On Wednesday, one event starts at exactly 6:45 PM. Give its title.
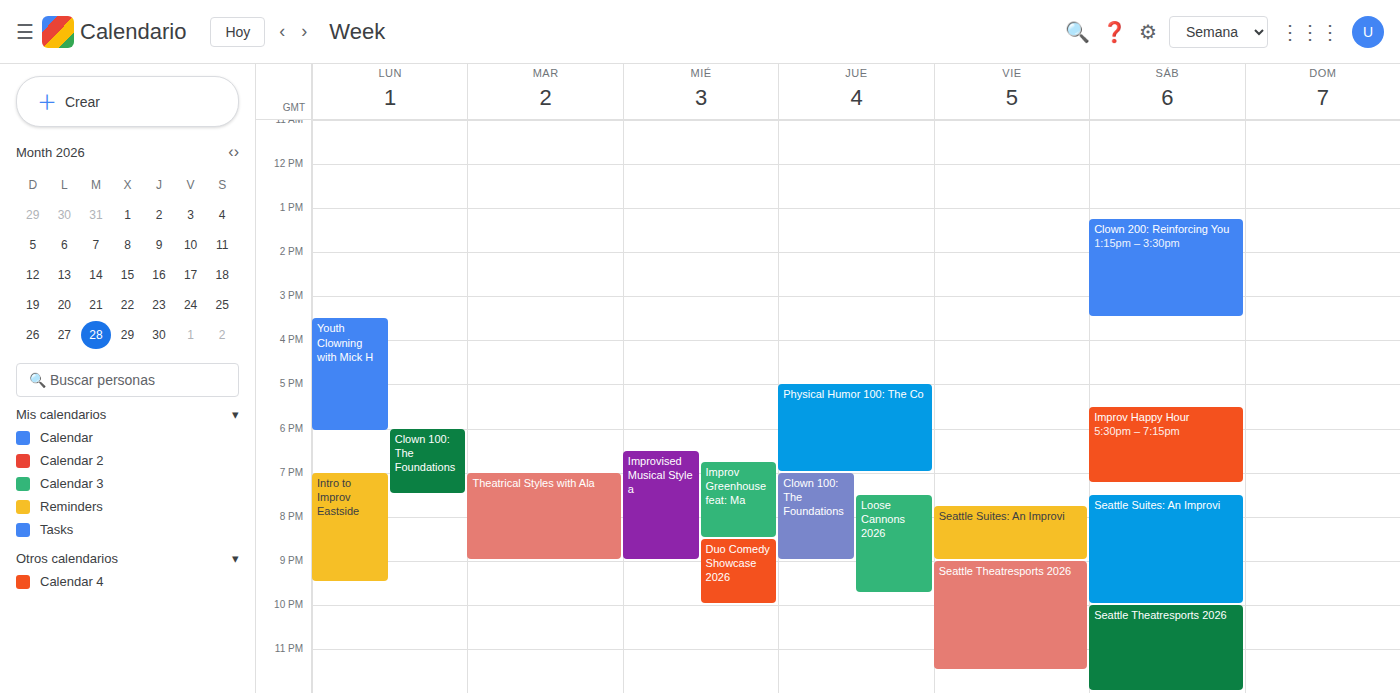
"Improv Greenhouse feat: Ma"